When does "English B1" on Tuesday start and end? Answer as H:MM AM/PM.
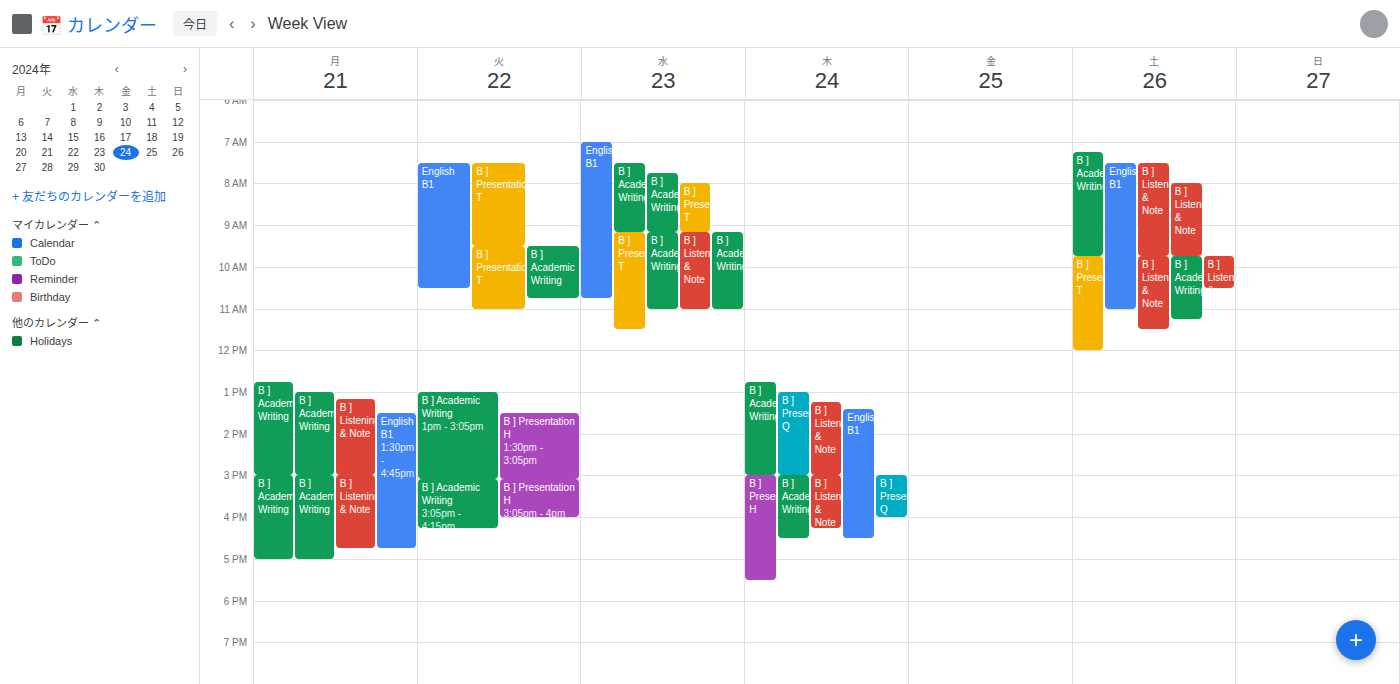
7:30 AM to 10:30 AM